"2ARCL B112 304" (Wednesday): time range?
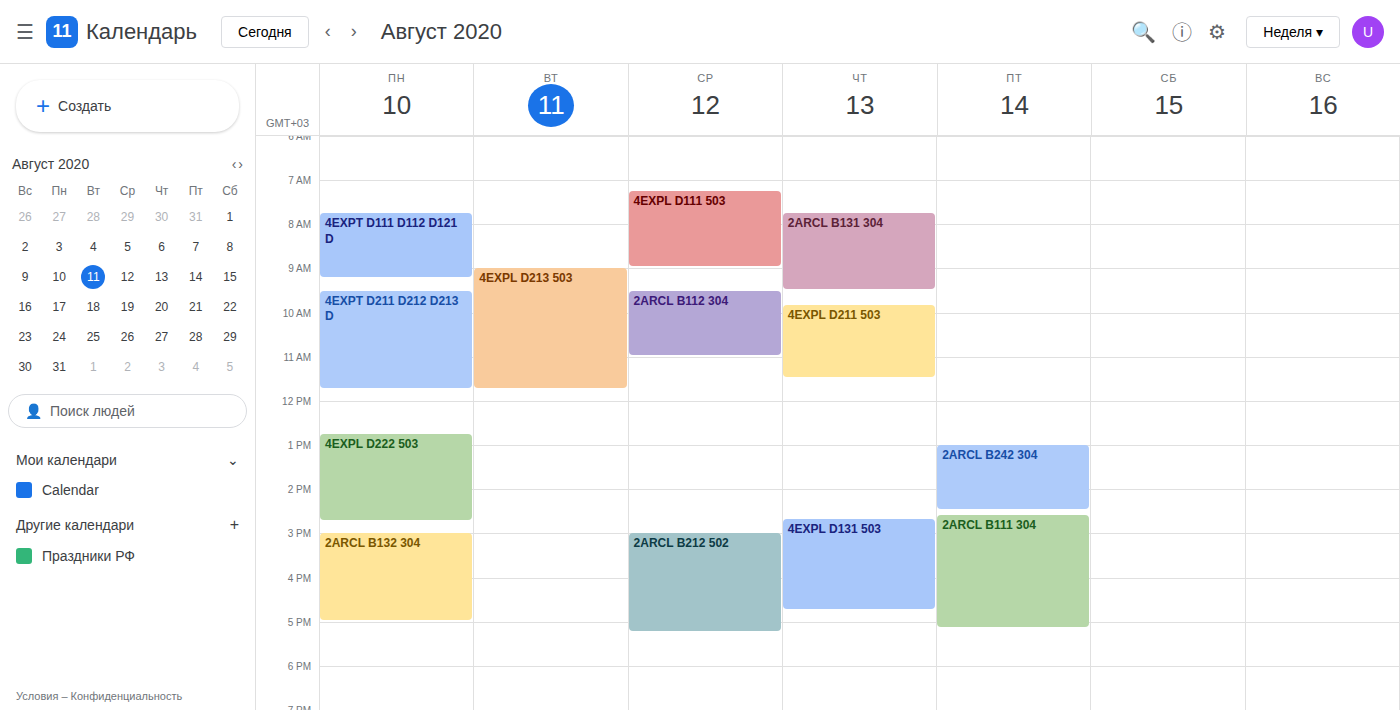
09:30 to 11:00